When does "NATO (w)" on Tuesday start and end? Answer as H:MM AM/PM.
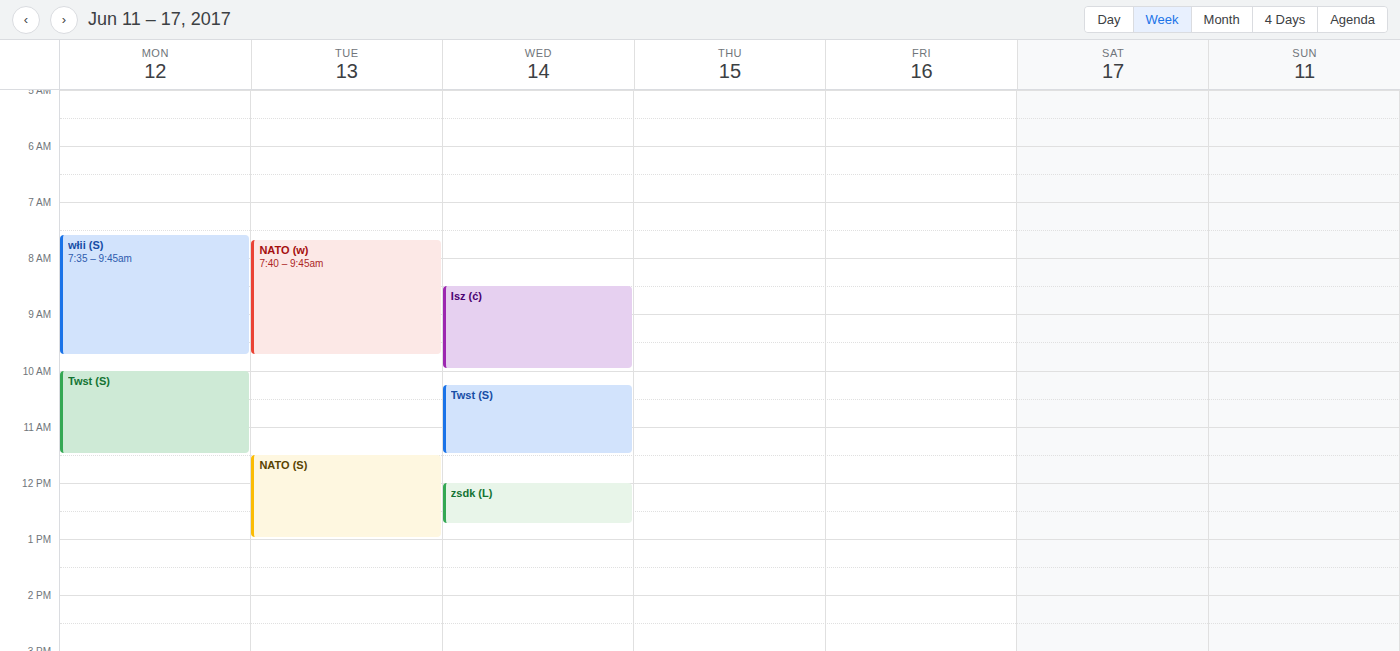
7:40 AM to 9:45 AM